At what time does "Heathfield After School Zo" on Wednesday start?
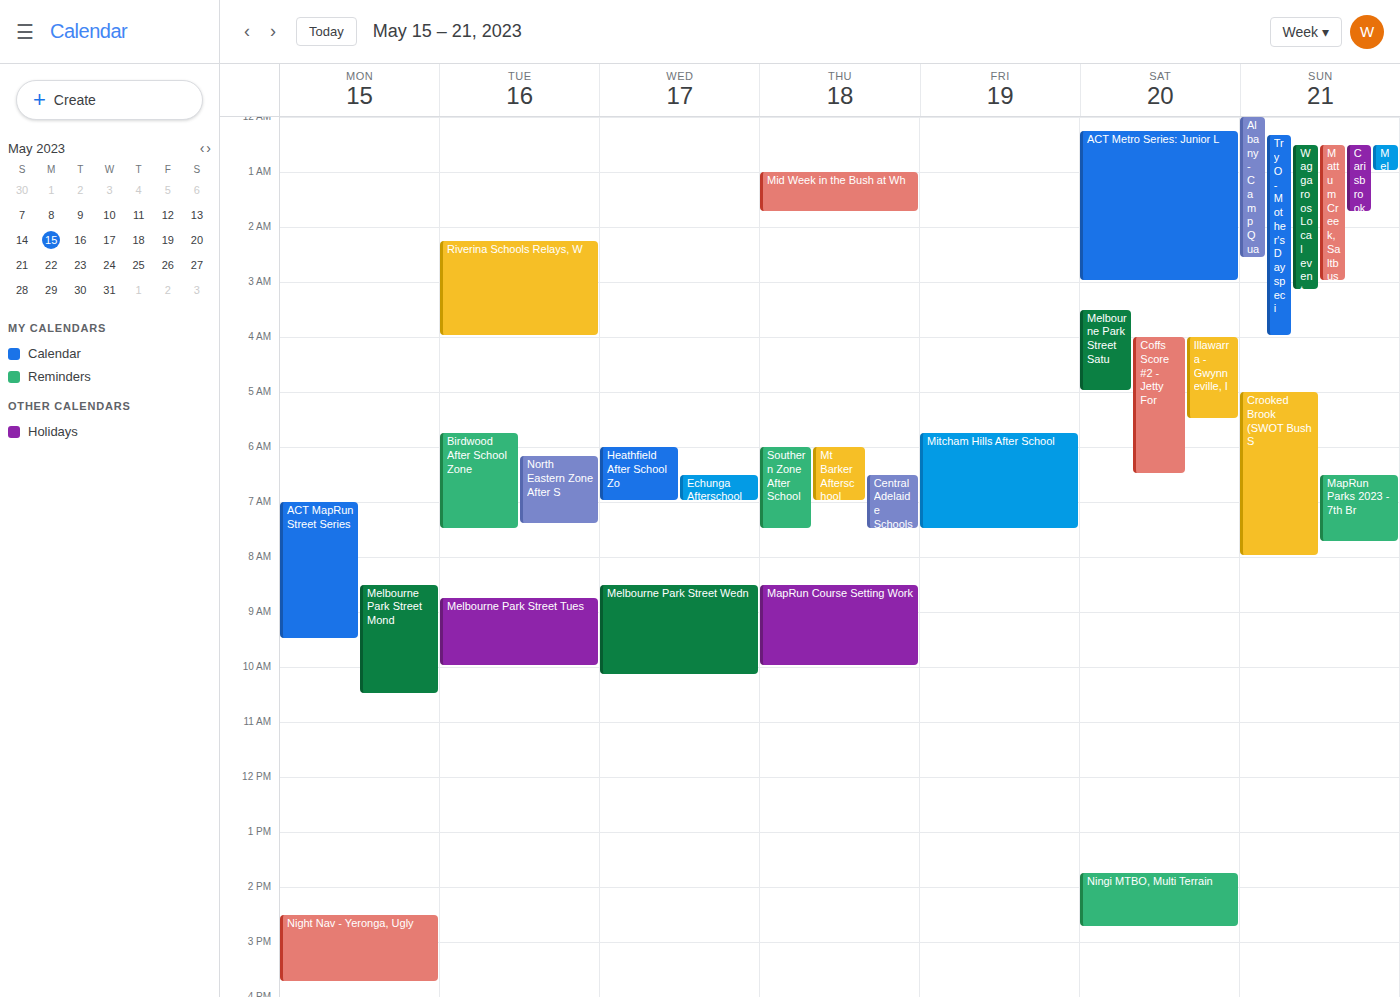
6:00 AM